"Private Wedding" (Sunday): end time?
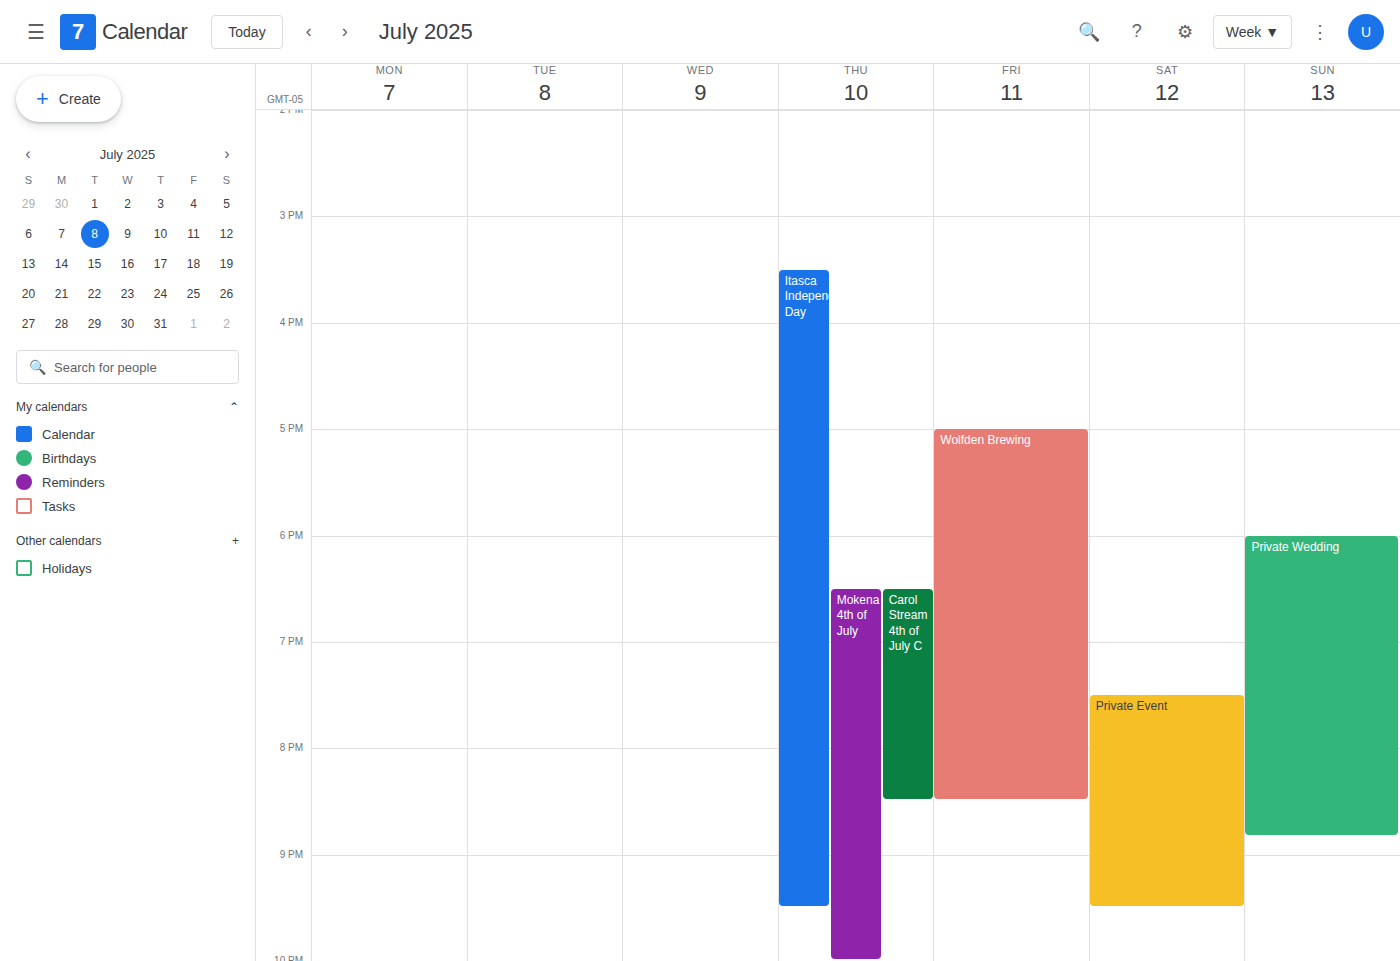
8:50 PM